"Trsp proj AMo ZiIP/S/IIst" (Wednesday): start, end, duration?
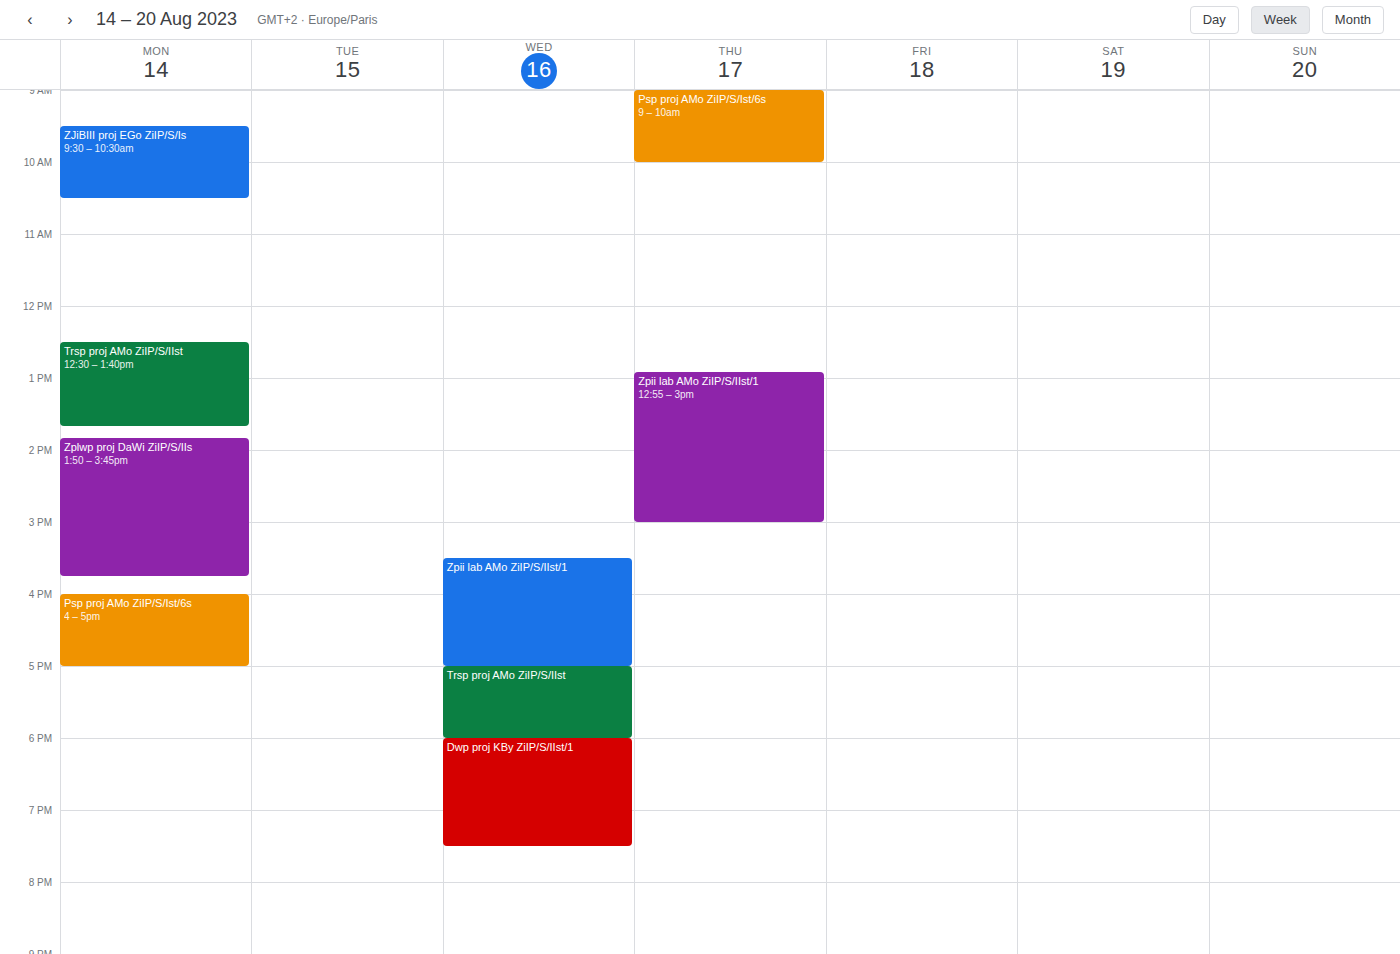
5:00 PM to 6:00 PM, 1 hour